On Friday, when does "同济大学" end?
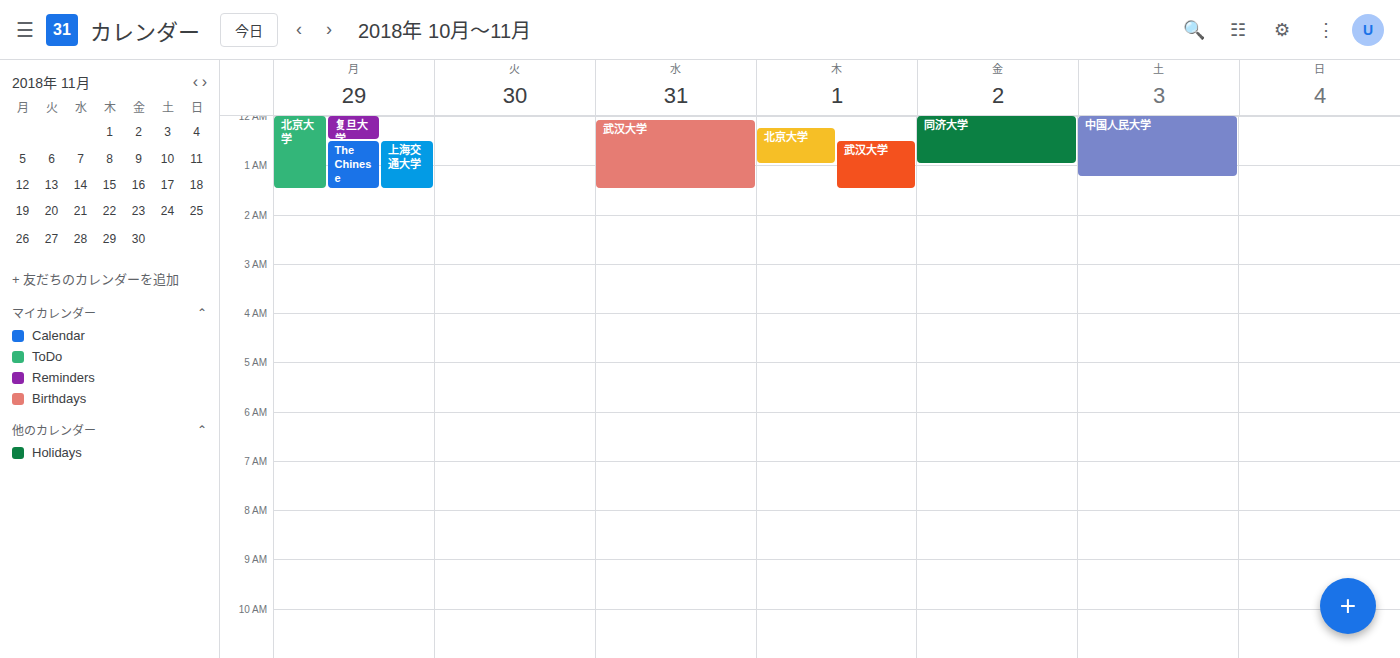
1:00 AM